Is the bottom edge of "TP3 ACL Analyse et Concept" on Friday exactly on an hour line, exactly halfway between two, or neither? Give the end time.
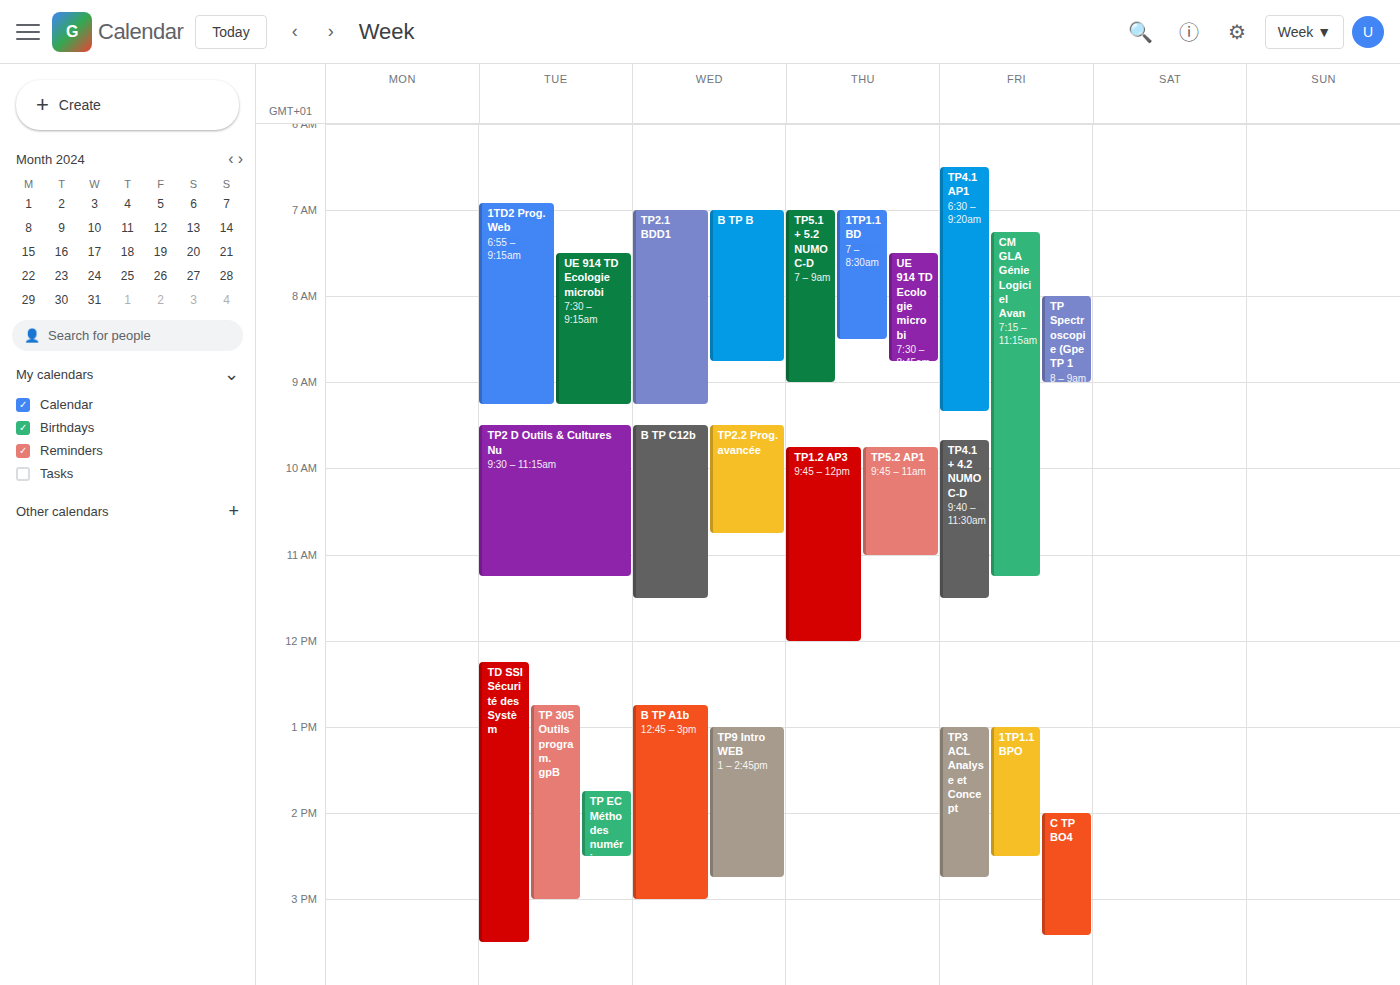
2:45 PM -- neither: three quarters of the way from the 2 PM line to the 3 PM line.